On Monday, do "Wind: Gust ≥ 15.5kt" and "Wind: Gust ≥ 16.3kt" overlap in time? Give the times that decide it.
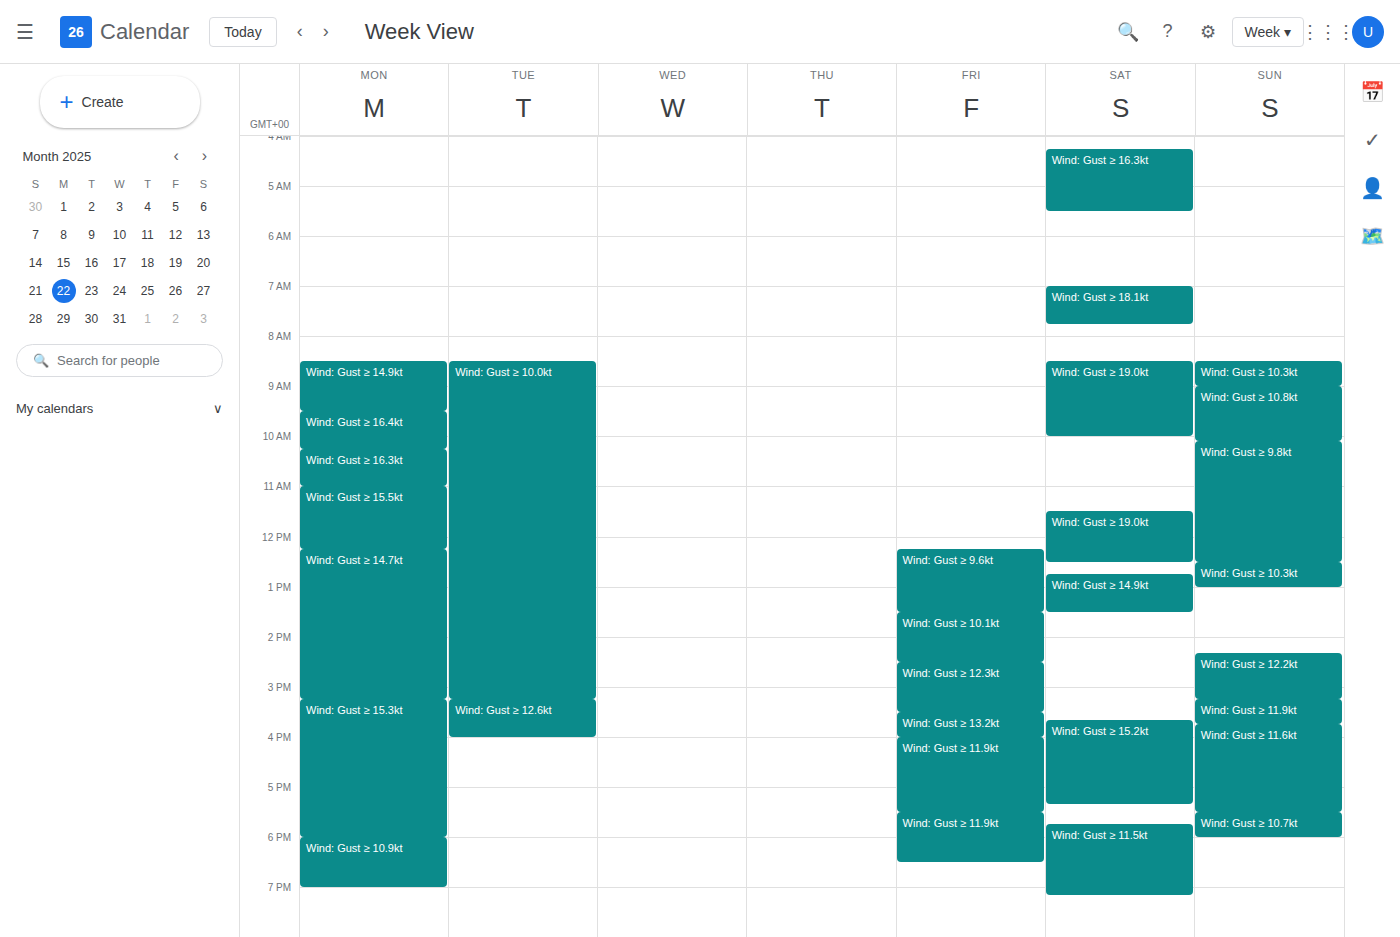
"Wind: Gust ≥ 16.3kt" ends at 11:00 AM, exactly when "Wind: Gust ≥ 15.5kt" starts -- they touch but do not overlap.